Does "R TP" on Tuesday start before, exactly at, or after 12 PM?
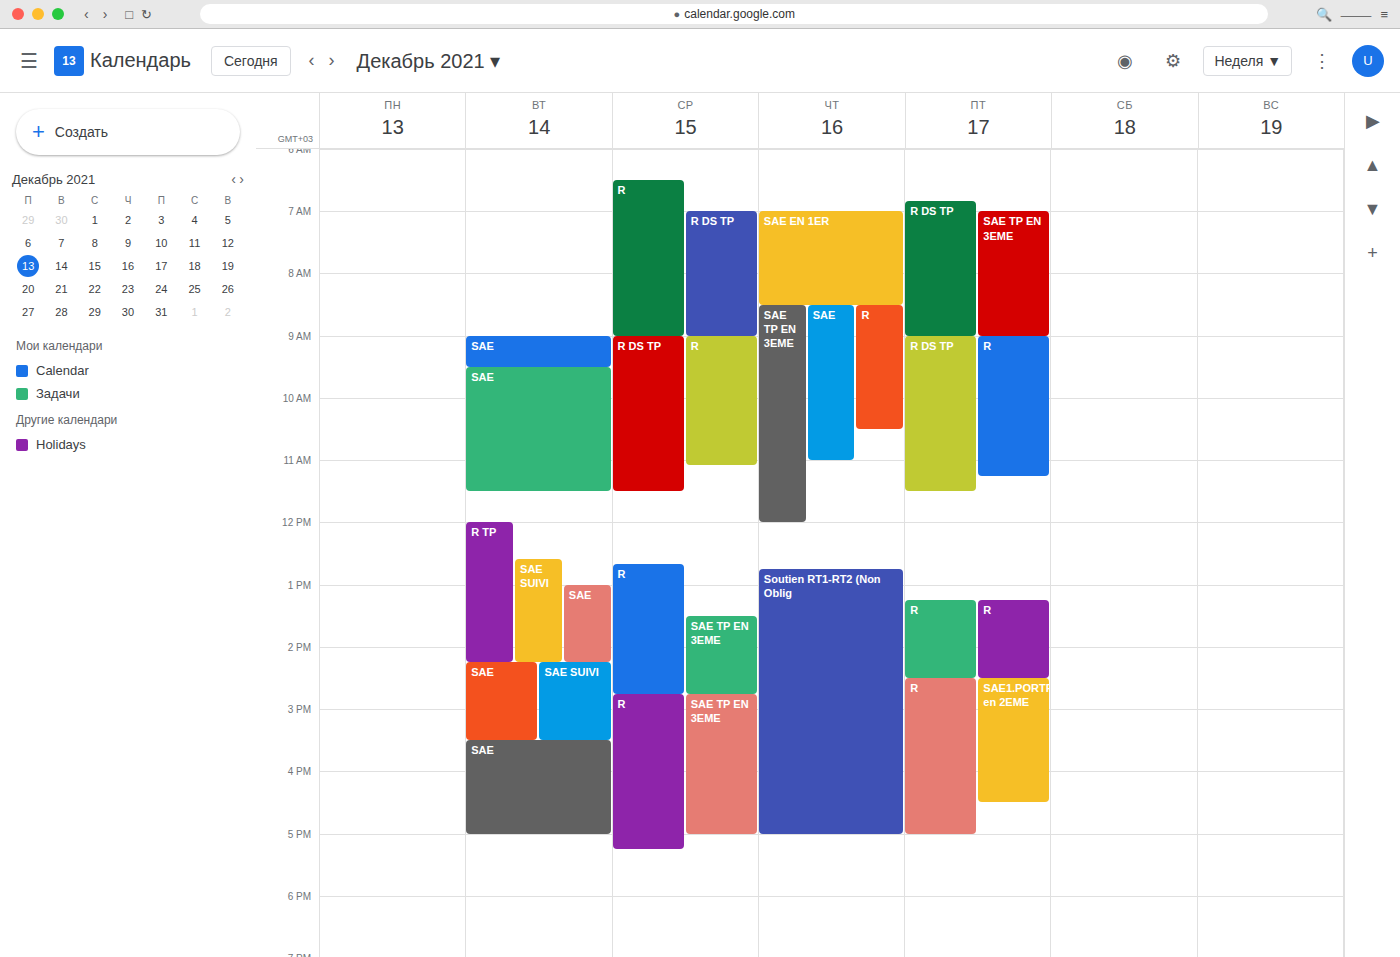
12:00 PM -- exactly at 12 PM, on the 12 PM line.